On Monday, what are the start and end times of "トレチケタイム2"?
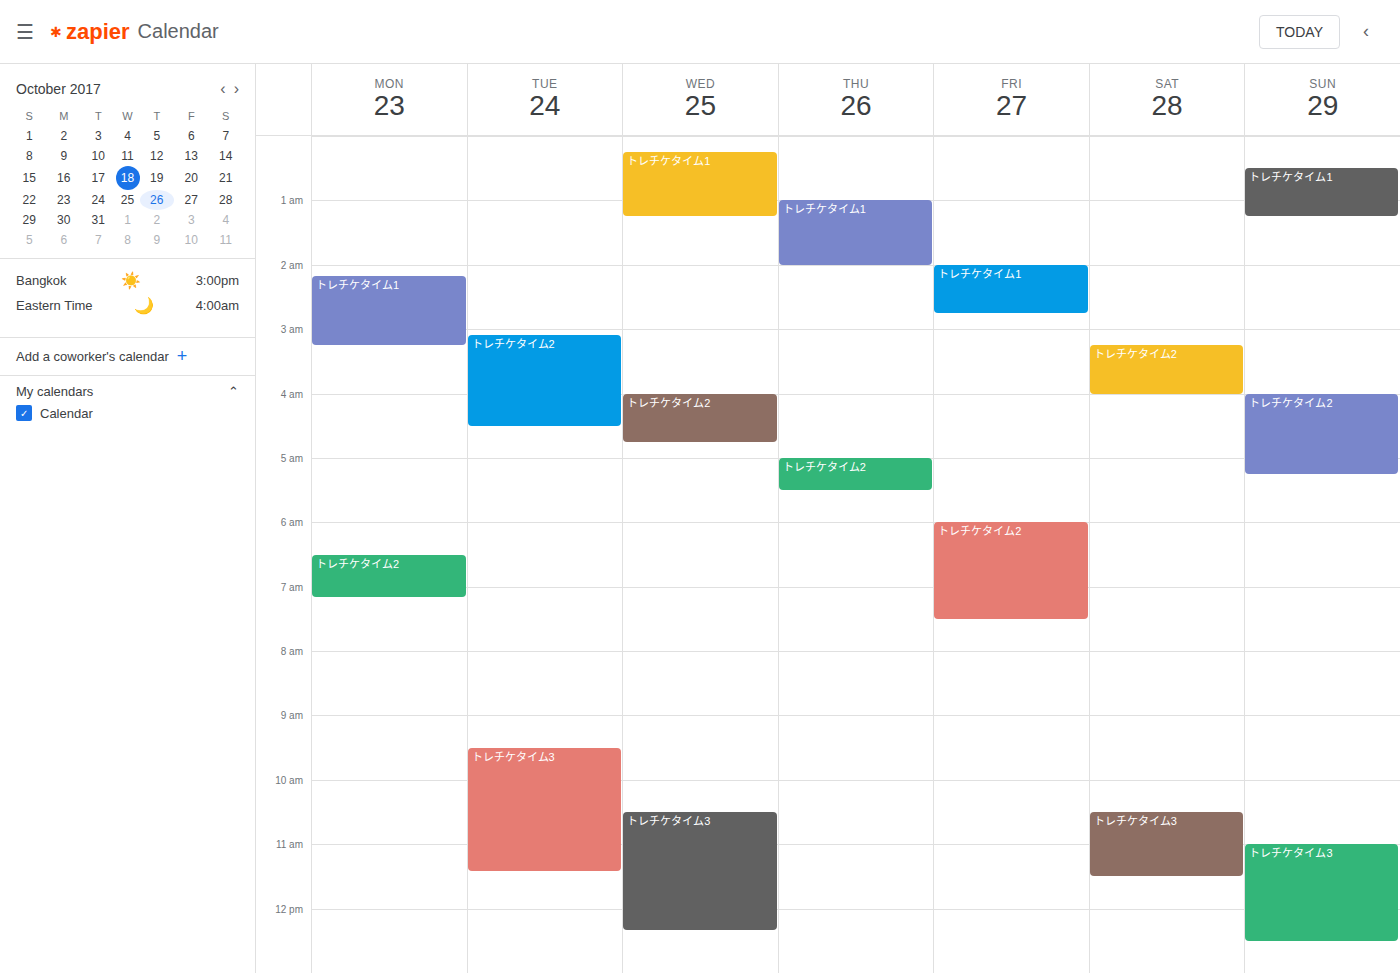
6:30 AM to 7:10 AM